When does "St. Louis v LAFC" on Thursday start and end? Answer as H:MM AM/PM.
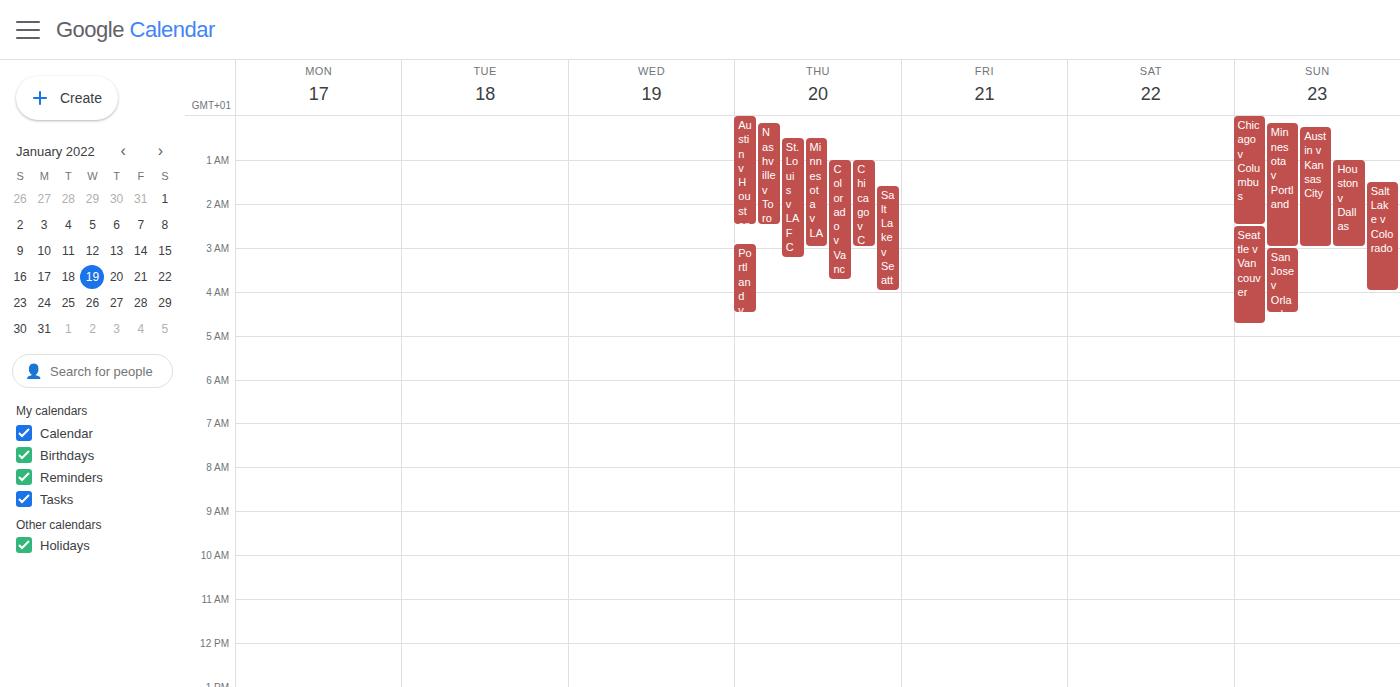
12:30 AM to 3:15 AM